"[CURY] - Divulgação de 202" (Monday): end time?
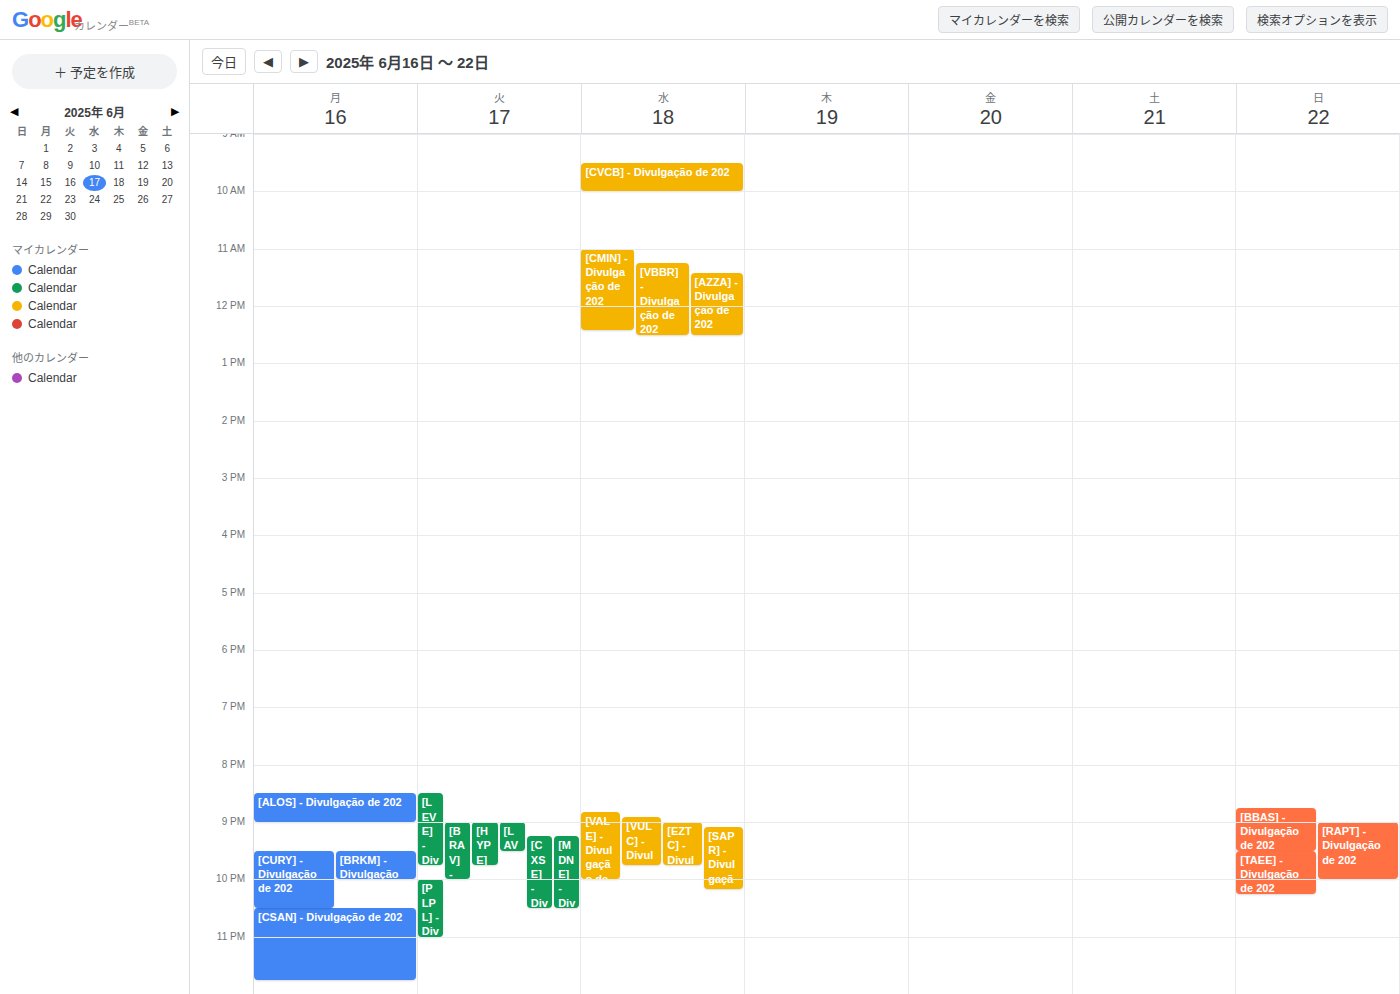
22:30